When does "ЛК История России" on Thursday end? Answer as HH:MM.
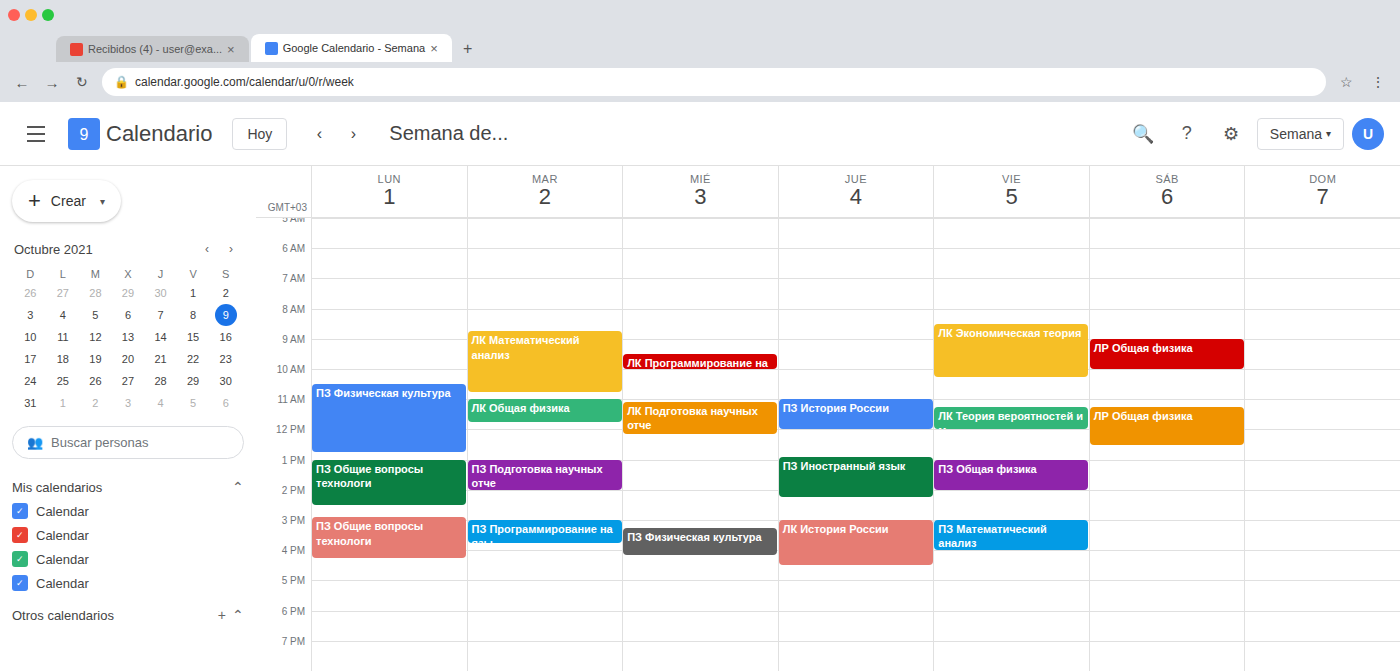
16:30